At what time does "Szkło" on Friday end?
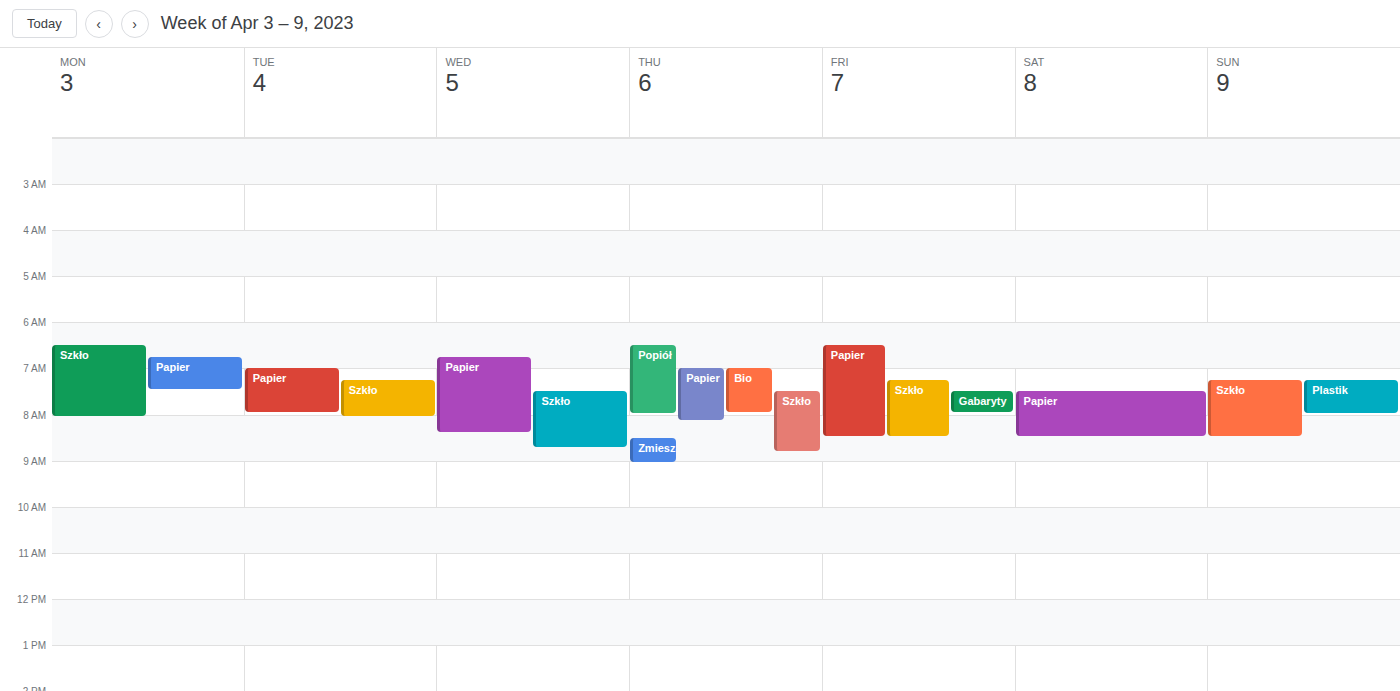
8:30 AM